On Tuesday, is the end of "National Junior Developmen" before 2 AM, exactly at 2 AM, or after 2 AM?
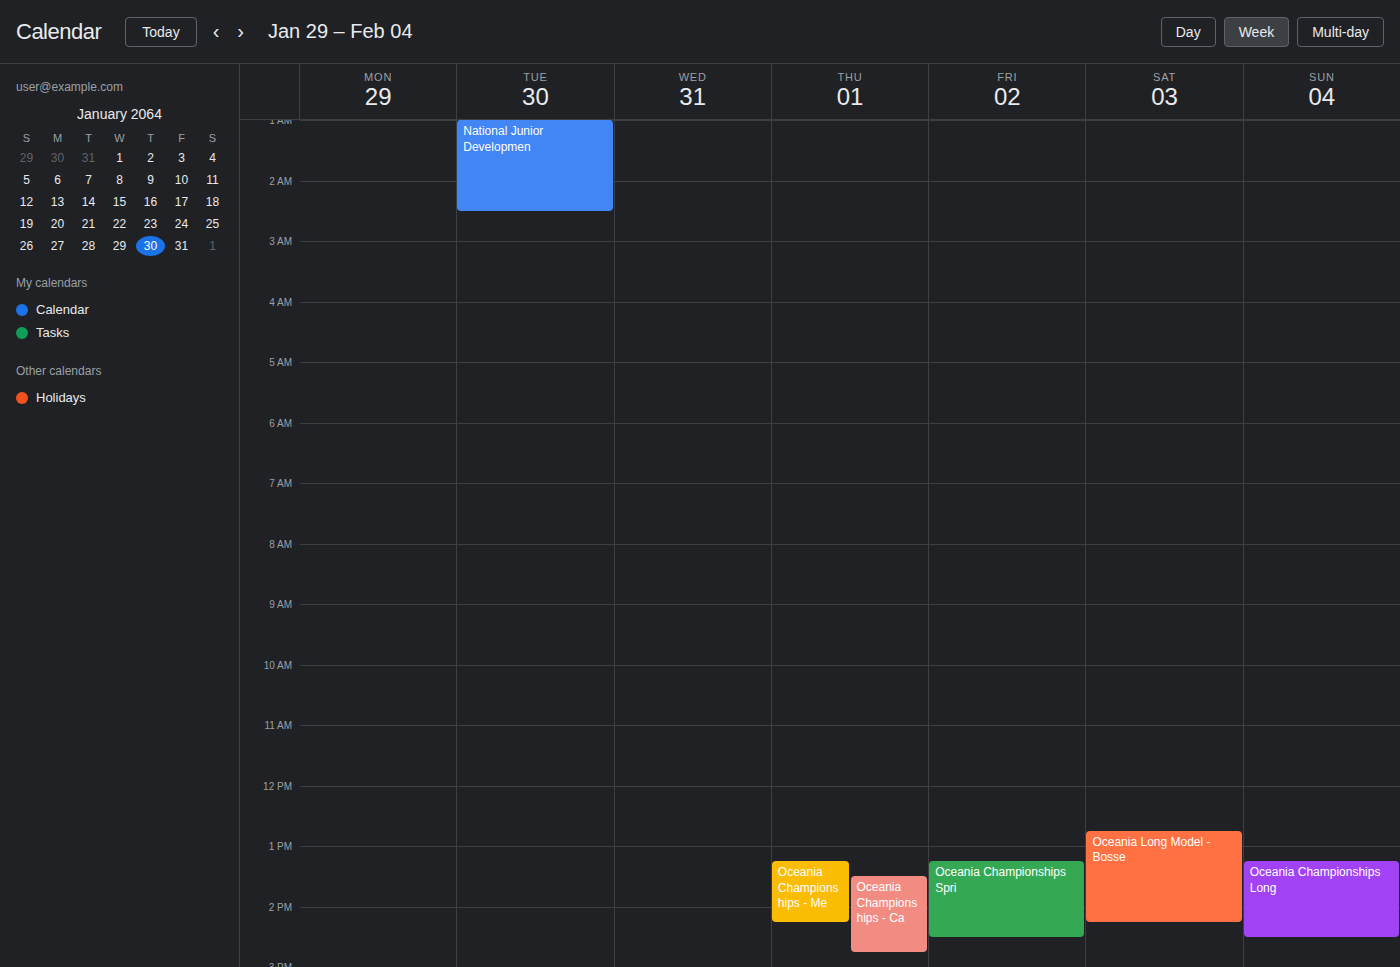
2:30 AM -- after 2 AM, 30 minutes below the 2 AM line.